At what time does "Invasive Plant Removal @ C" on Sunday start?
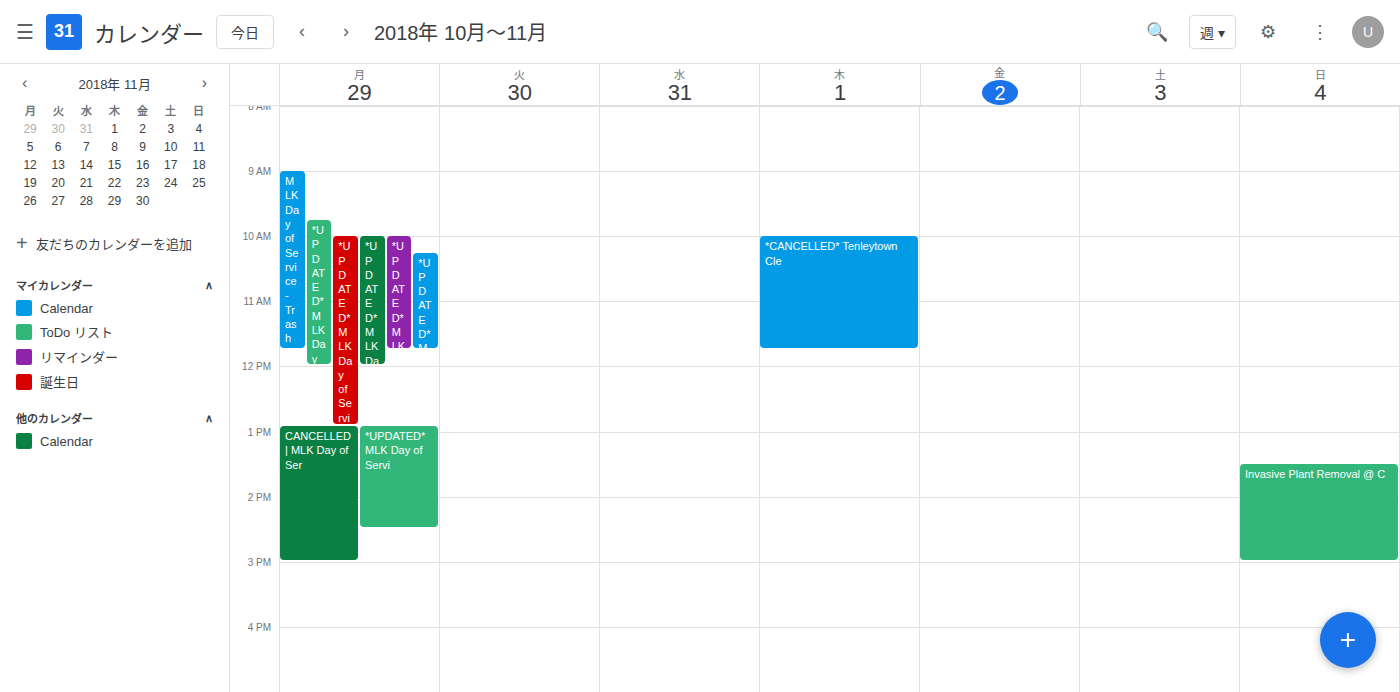
1:30 PM